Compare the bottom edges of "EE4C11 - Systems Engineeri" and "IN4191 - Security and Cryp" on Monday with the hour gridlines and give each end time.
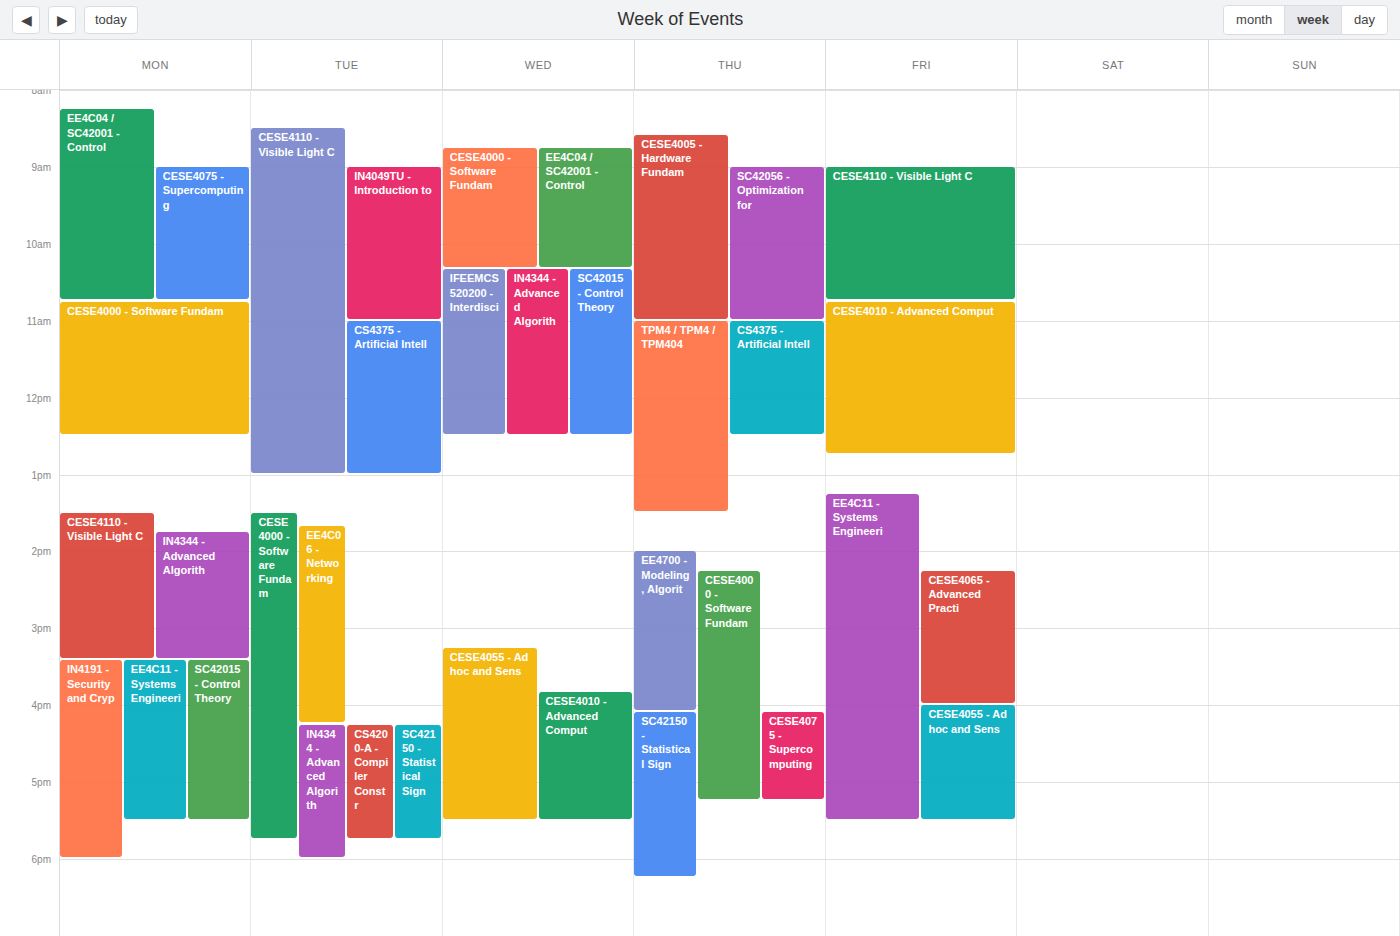
"EE4C11 - Systems Engineeri": 5:30 PM, halfway between the 5 PM and 6 PM lines. "IN4191 - Security and Cryp": 6:00 PM, exactly on the 6 PM line.